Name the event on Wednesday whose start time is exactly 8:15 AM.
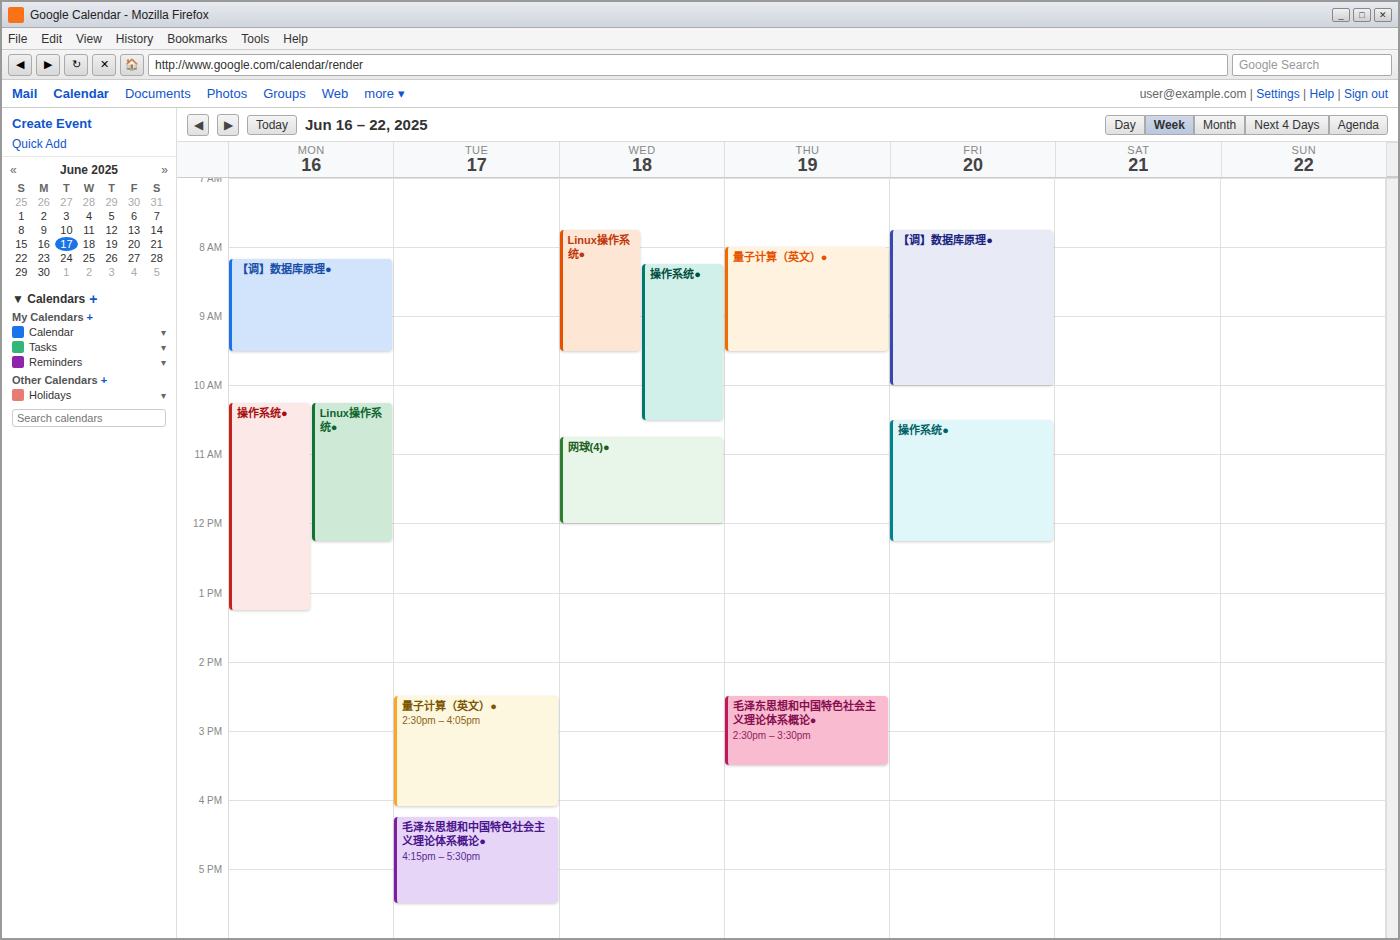
"操作系统●"